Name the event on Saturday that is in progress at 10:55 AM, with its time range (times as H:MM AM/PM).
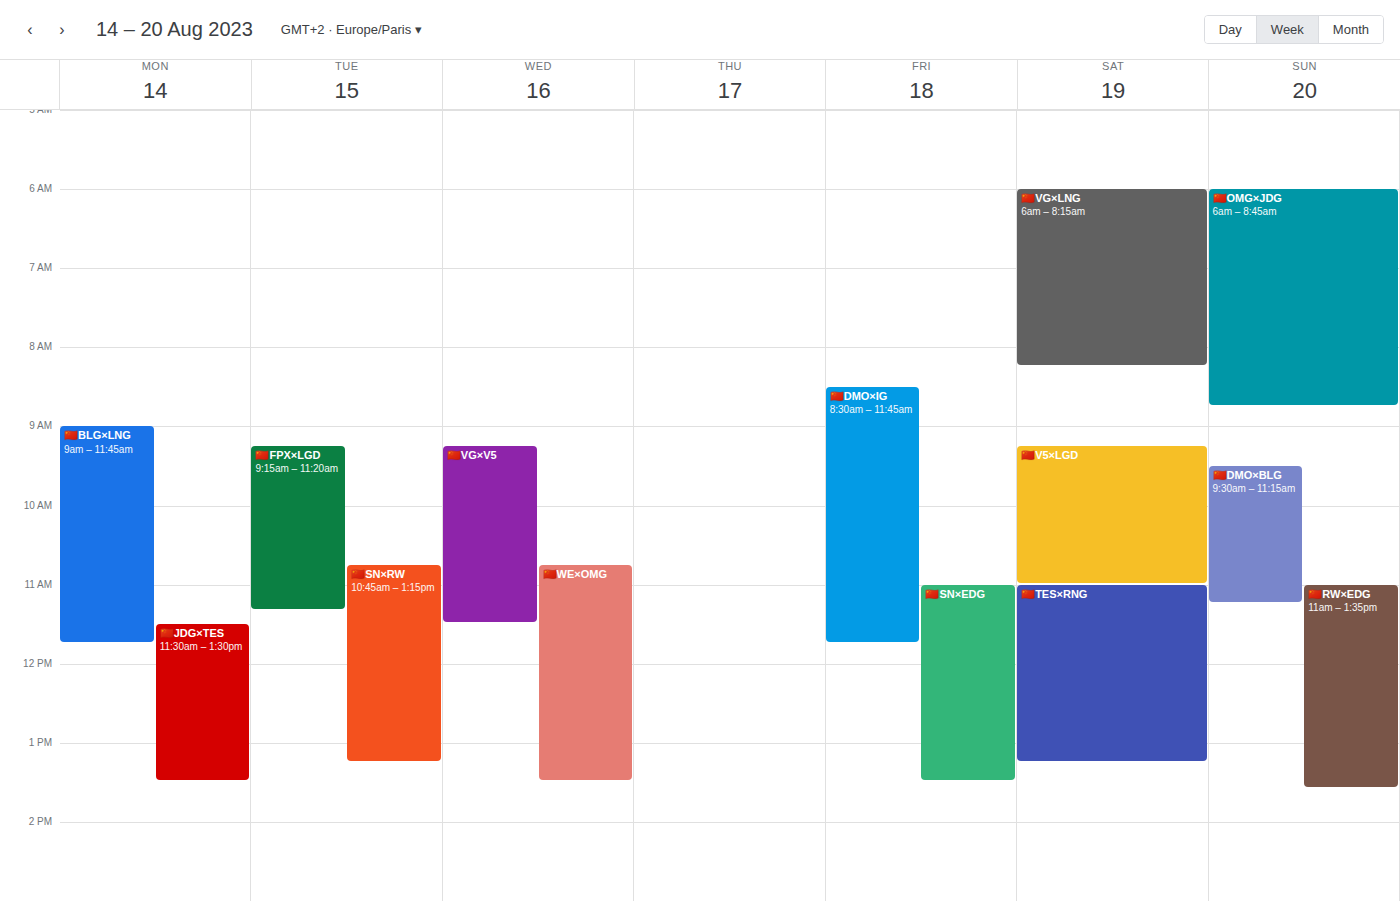
"🇨🇳V5×LGD", 9:15 AM to 11:00 AM